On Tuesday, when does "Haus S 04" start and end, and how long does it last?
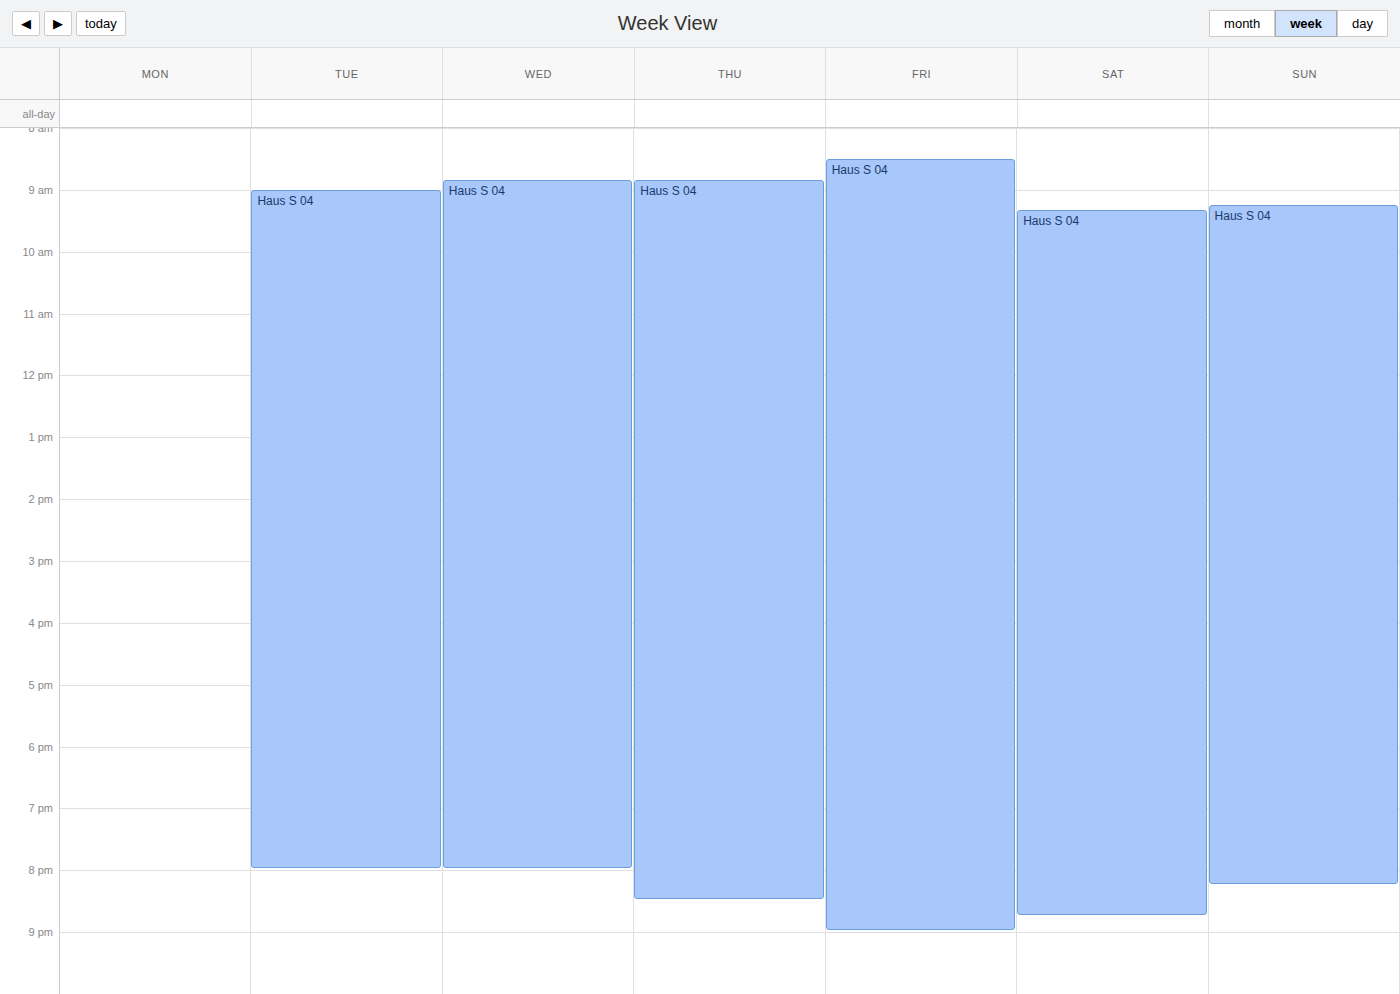
9:00 AM to 8:00 PM, 11 hours